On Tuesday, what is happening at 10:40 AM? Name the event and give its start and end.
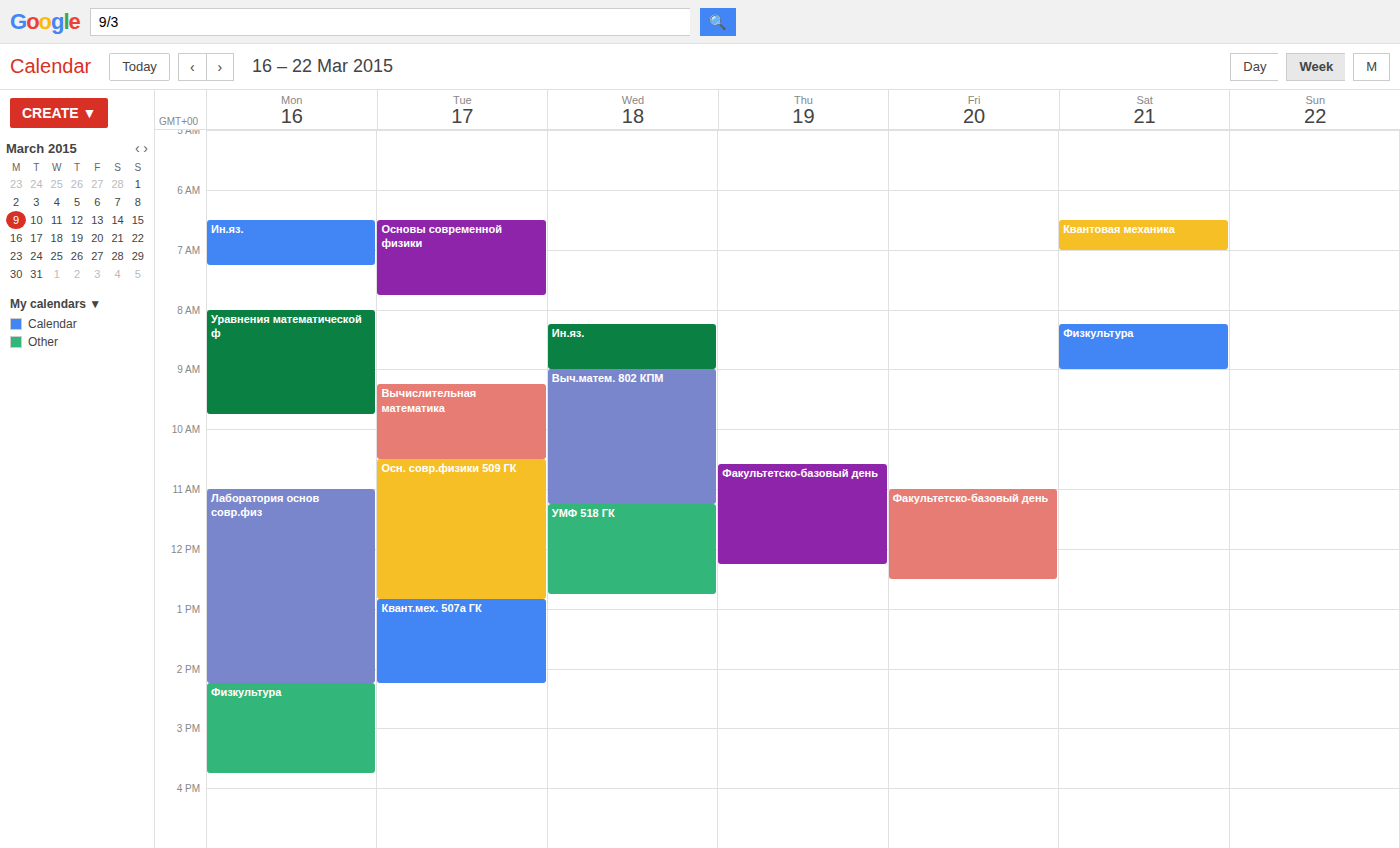
"Осн. совр.физики 509 ГК", 10:30 AM to 12:50 PM